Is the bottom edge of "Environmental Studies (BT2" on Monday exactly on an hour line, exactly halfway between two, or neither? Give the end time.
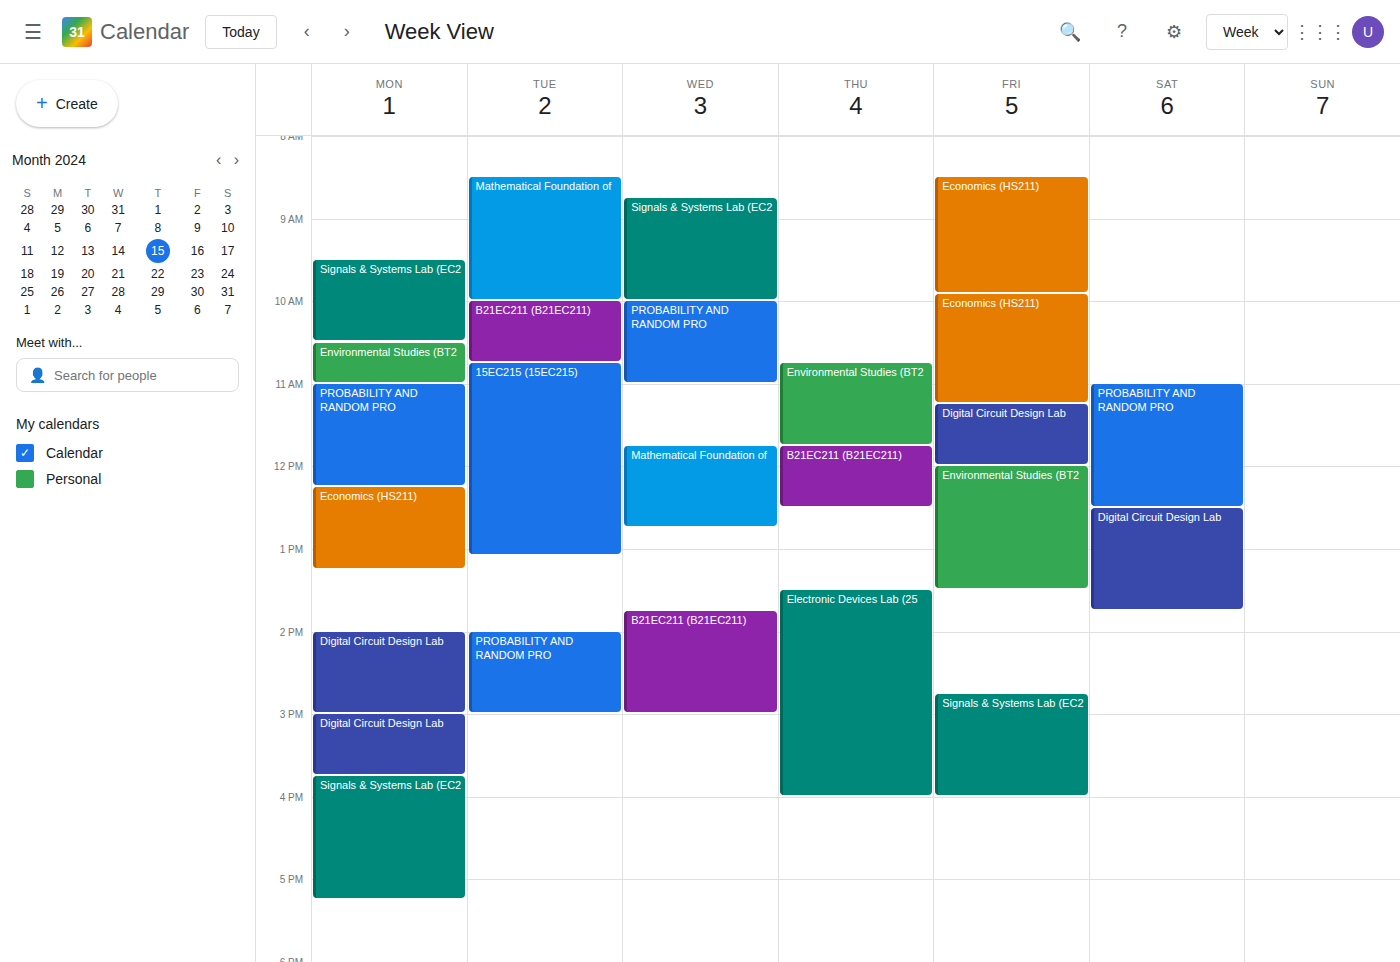
11:00 AM -- exactly on the 11 AM line.